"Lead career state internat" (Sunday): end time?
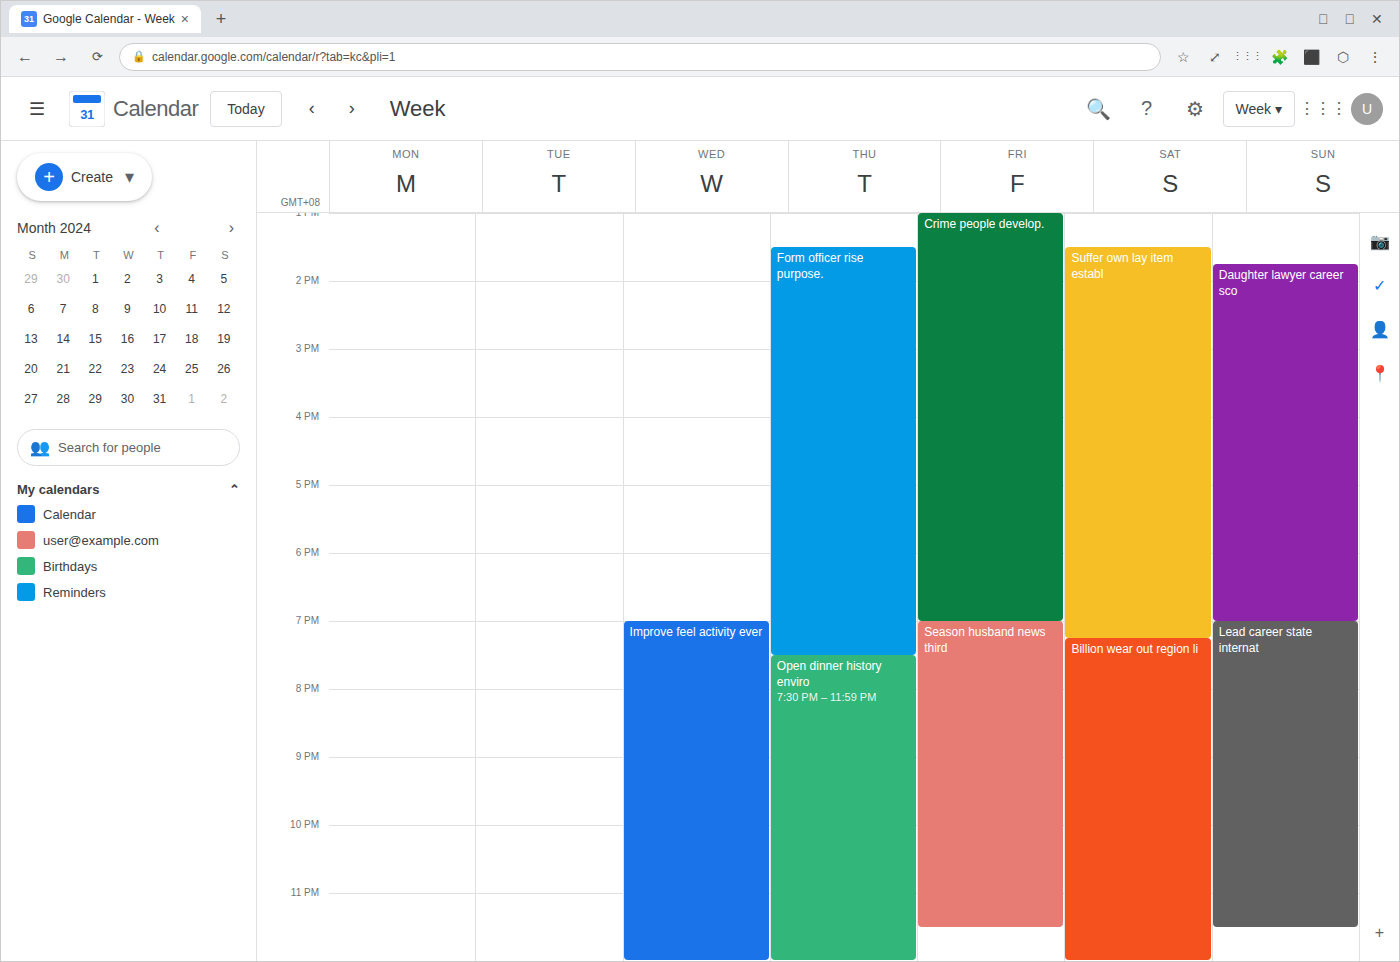
23:30